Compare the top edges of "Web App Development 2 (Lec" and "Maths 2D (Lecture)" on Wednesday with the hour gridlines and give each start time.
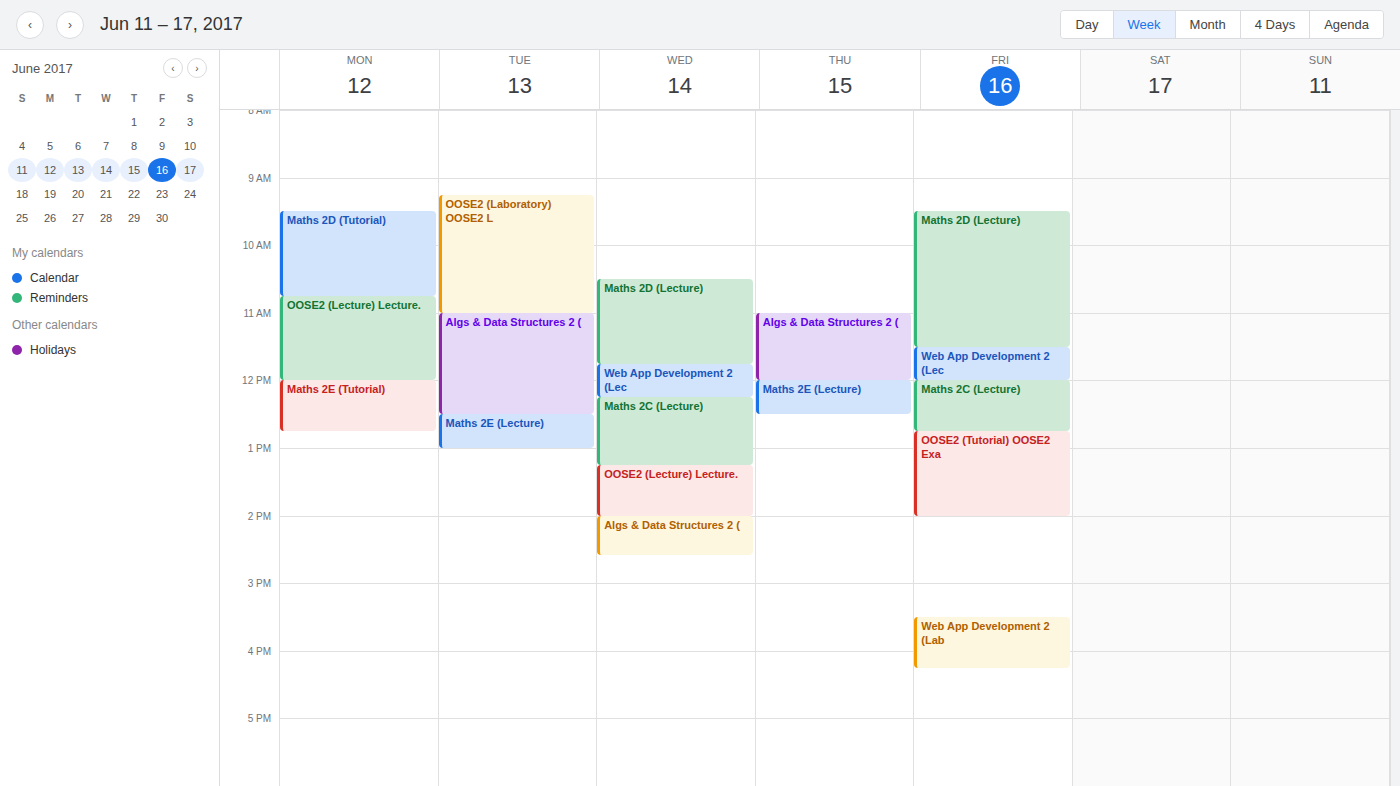
"Web App Development 2 (Lec": 11:45, neither: three quarters of the way from the 11:00 line to the 12:00 line. "Maths 2D (Lecture)": 10:30, halfway between the 10:00 and 11:00 lines.